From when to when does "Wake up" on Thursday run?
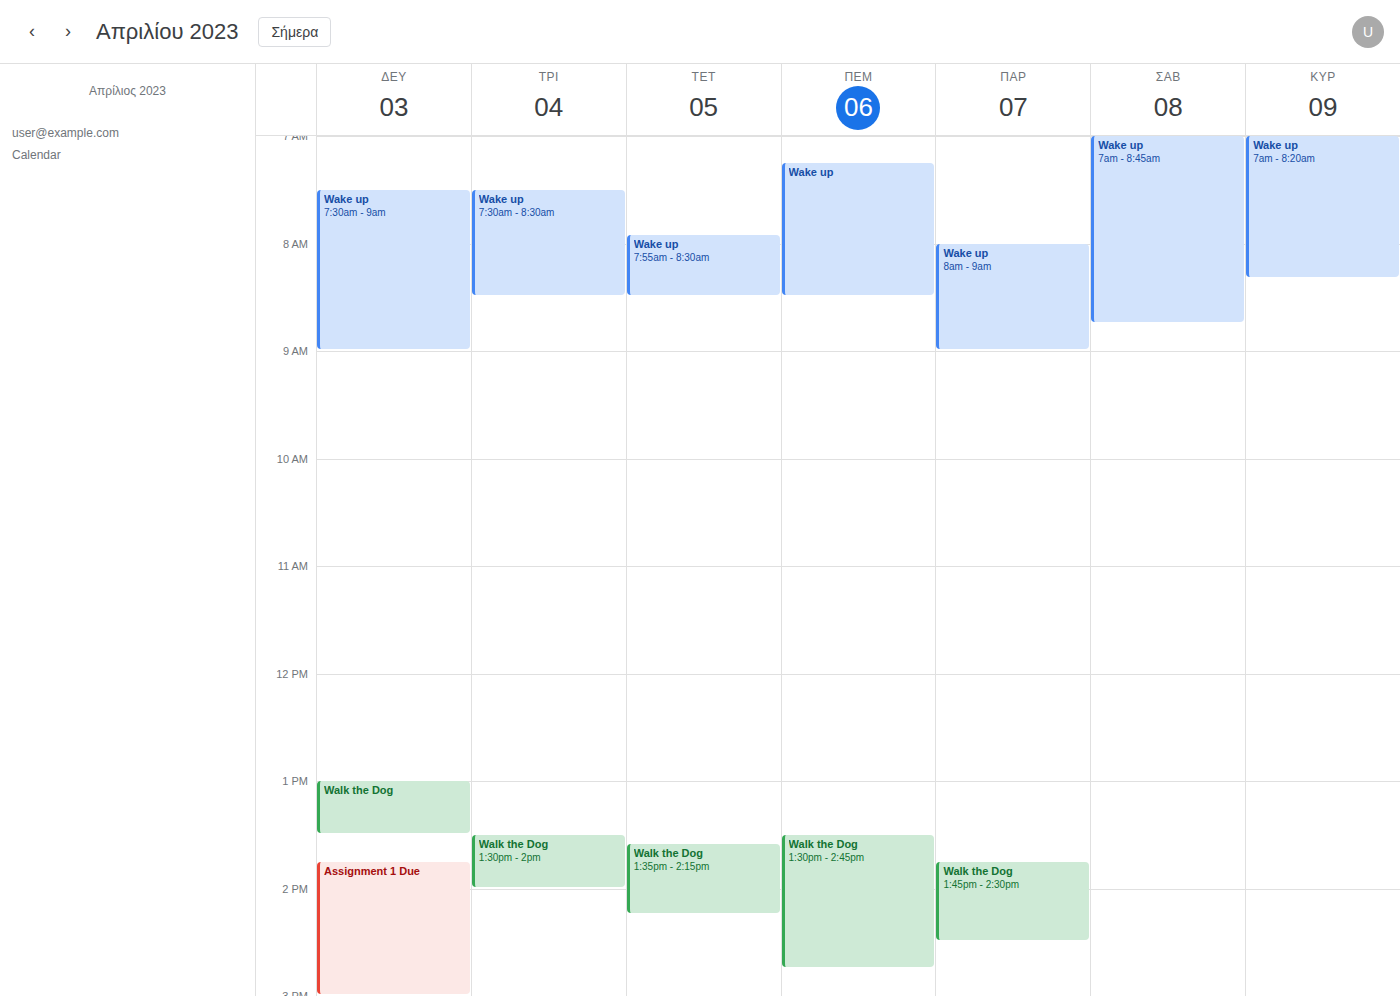
07:15 to 08:30